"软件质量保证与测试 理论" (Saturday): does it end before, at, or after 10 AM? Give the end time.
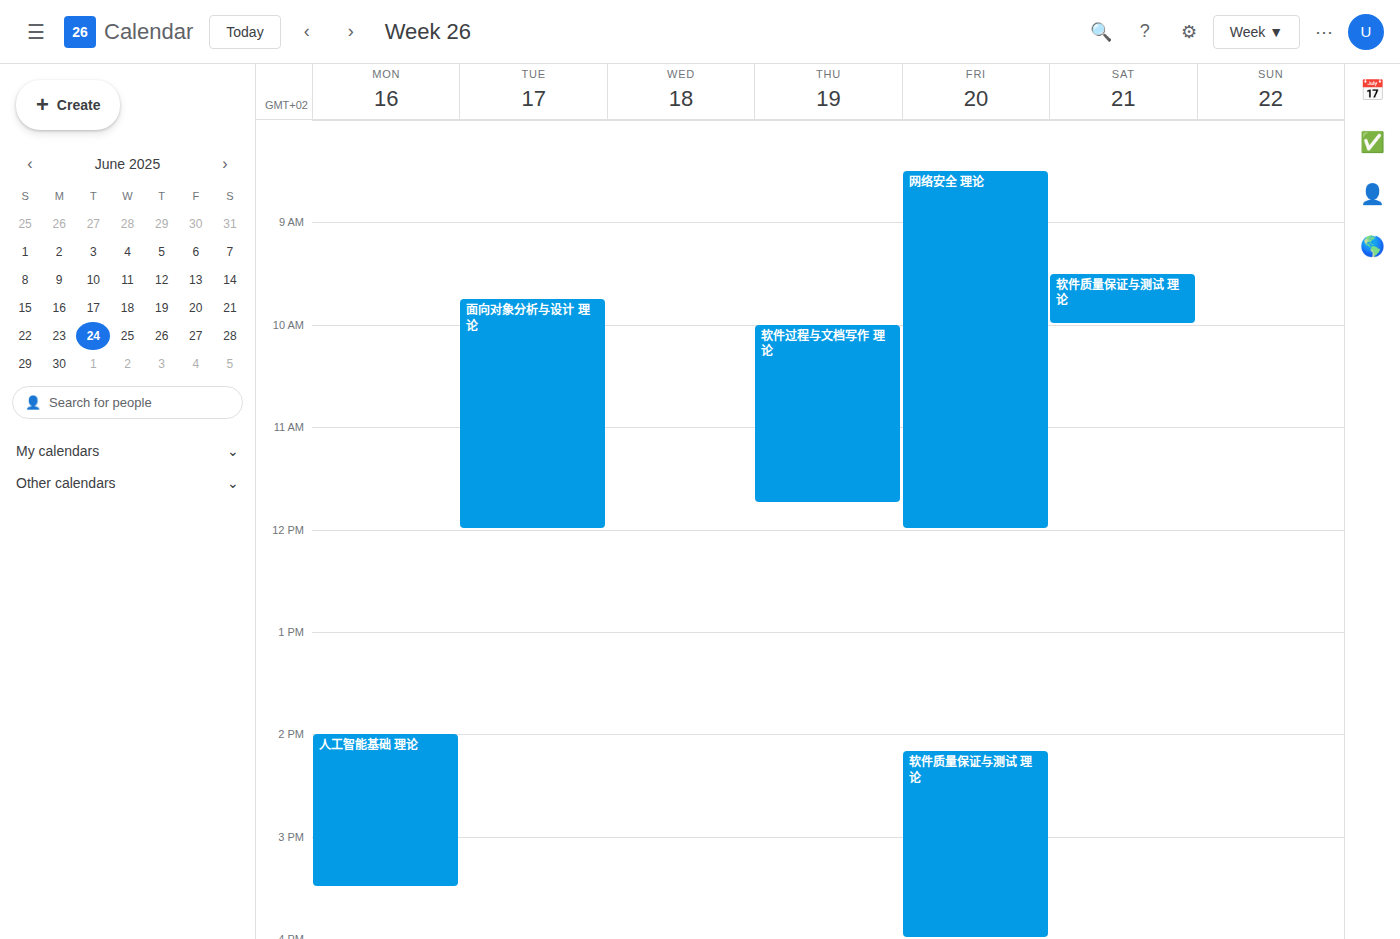
10:00 AM -- exactly at 10 AM, on the 10 AM line.